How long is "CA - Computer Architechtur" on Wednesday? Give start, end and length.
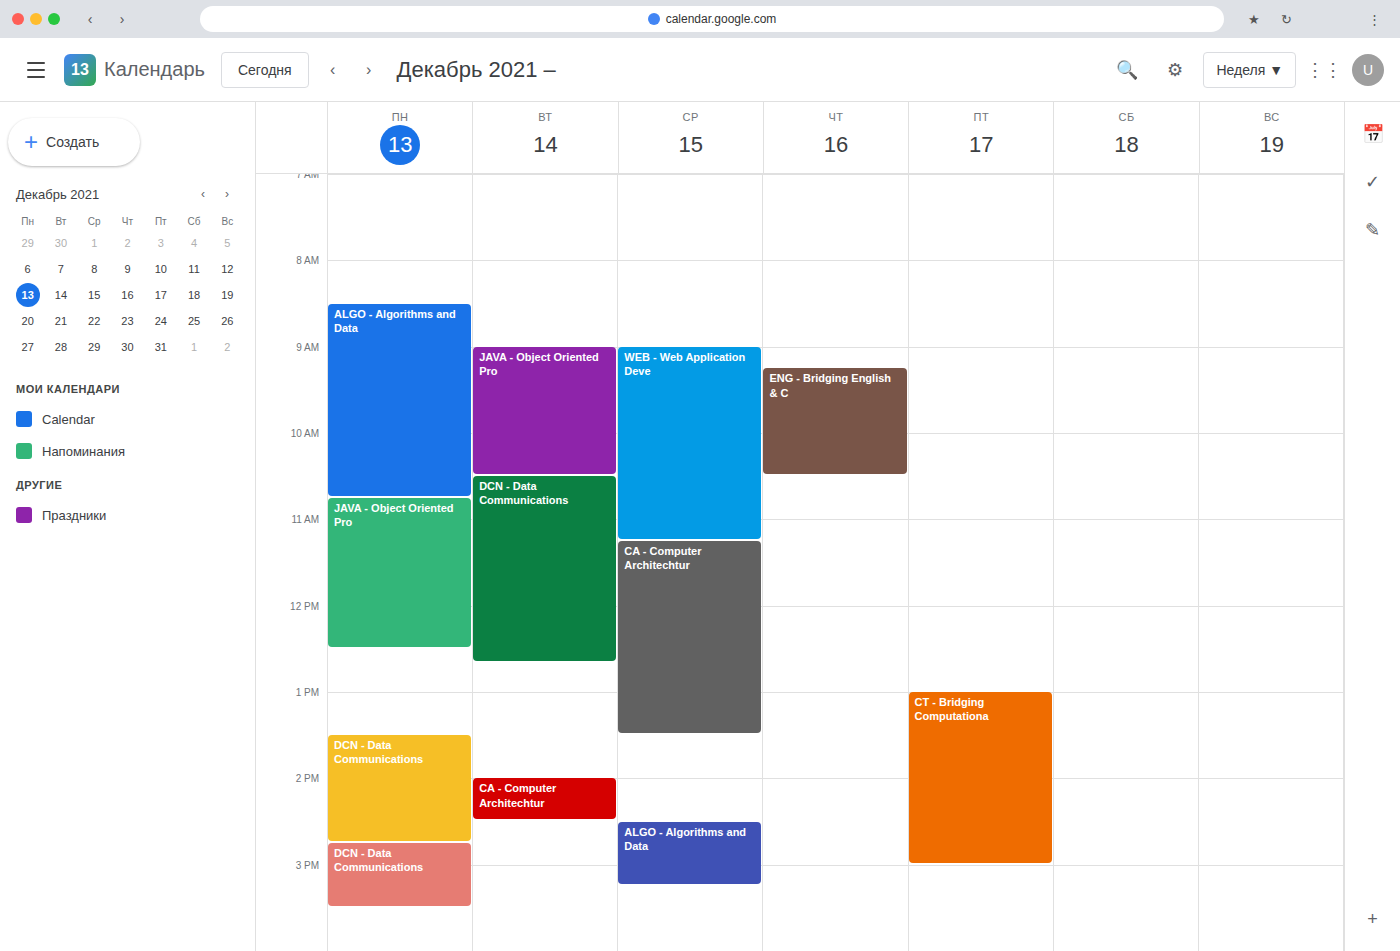
11:15 to 13:30, 2 hours 15 minutes